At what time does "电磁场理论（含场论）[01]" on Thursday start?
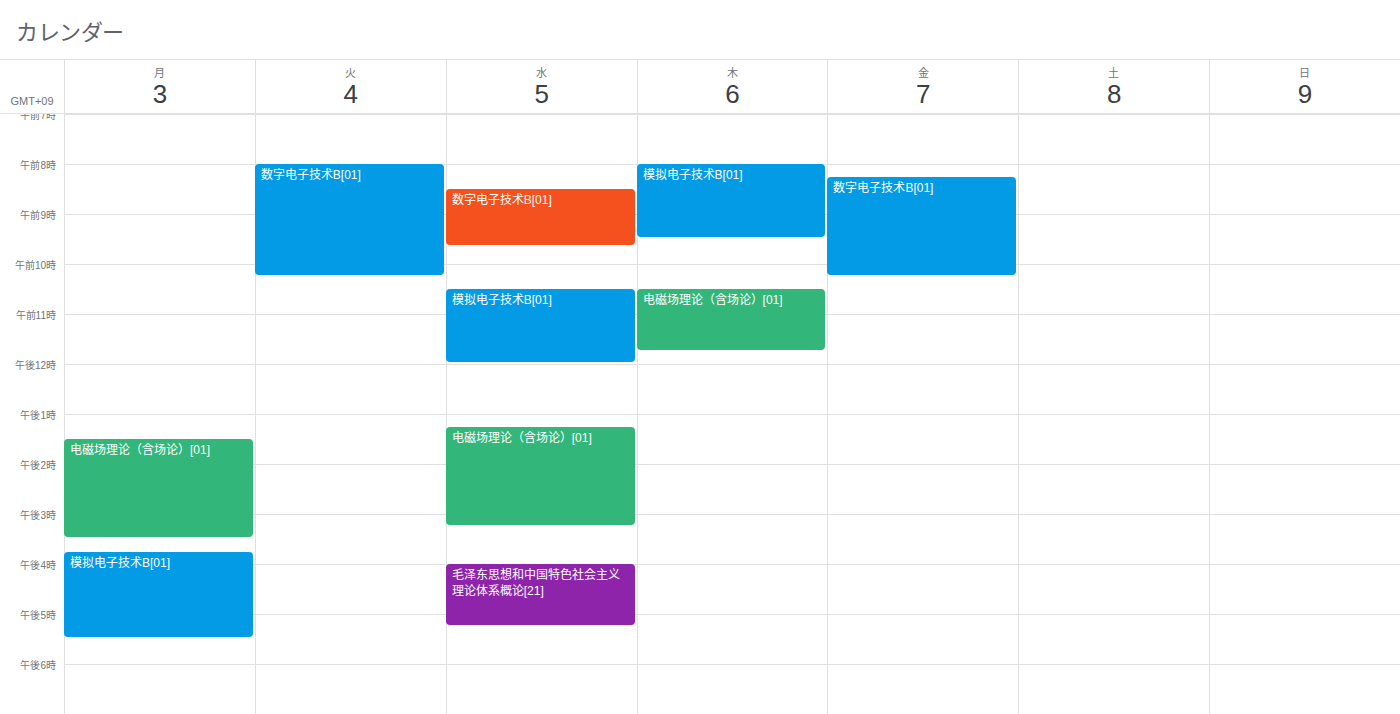
10:30 AM